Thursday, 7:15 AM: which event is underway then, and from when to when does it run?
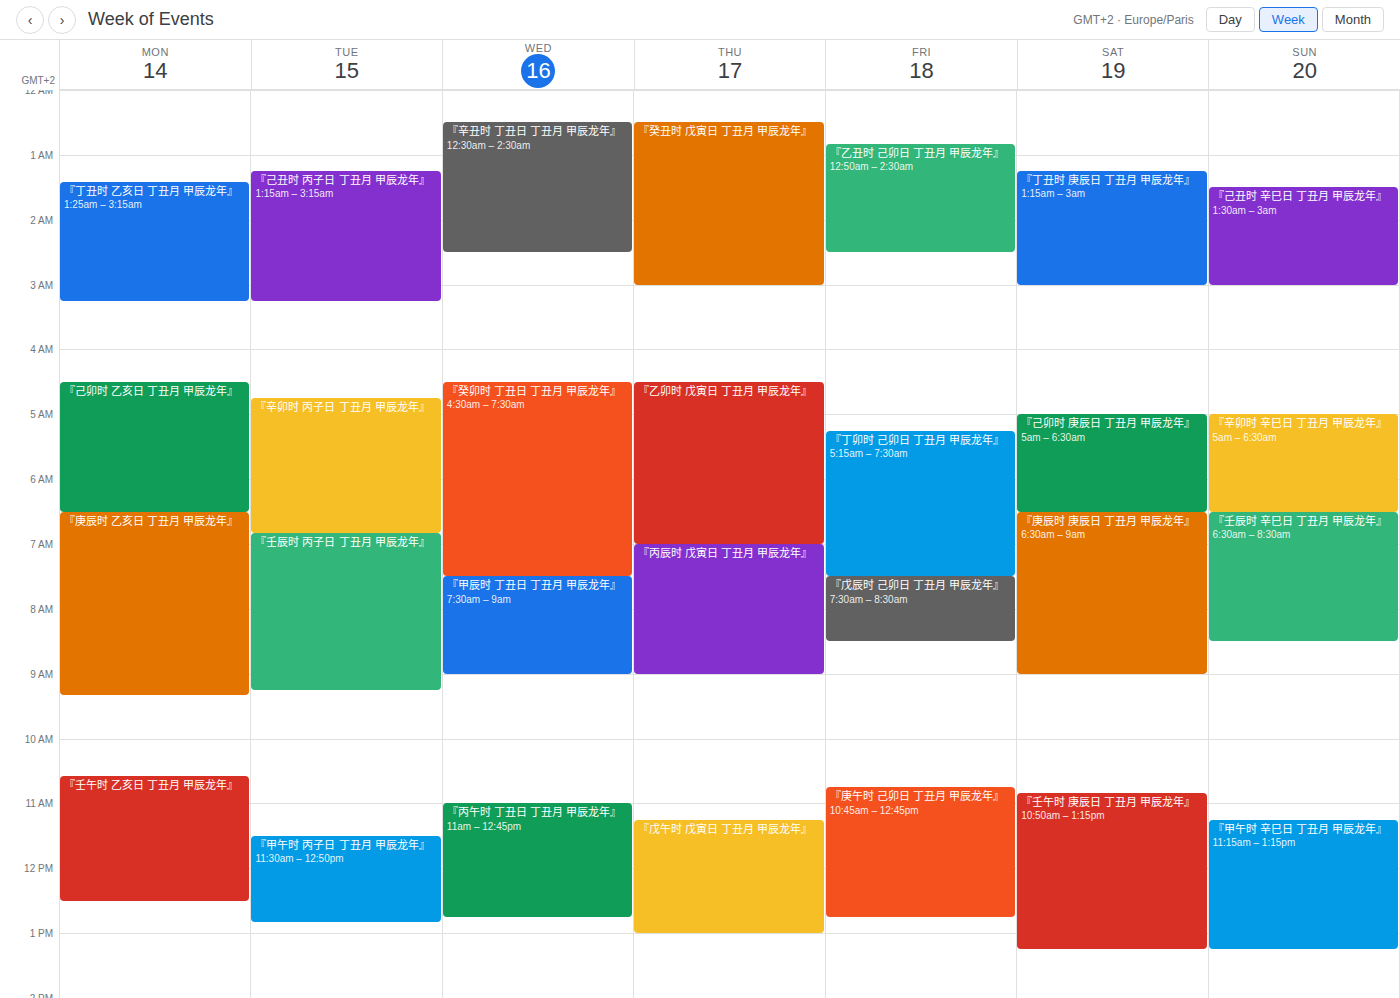
"『丙辰时 戊寅日 丁丑月 甲辰龙年』", 7:00 AM to 9:00 AM